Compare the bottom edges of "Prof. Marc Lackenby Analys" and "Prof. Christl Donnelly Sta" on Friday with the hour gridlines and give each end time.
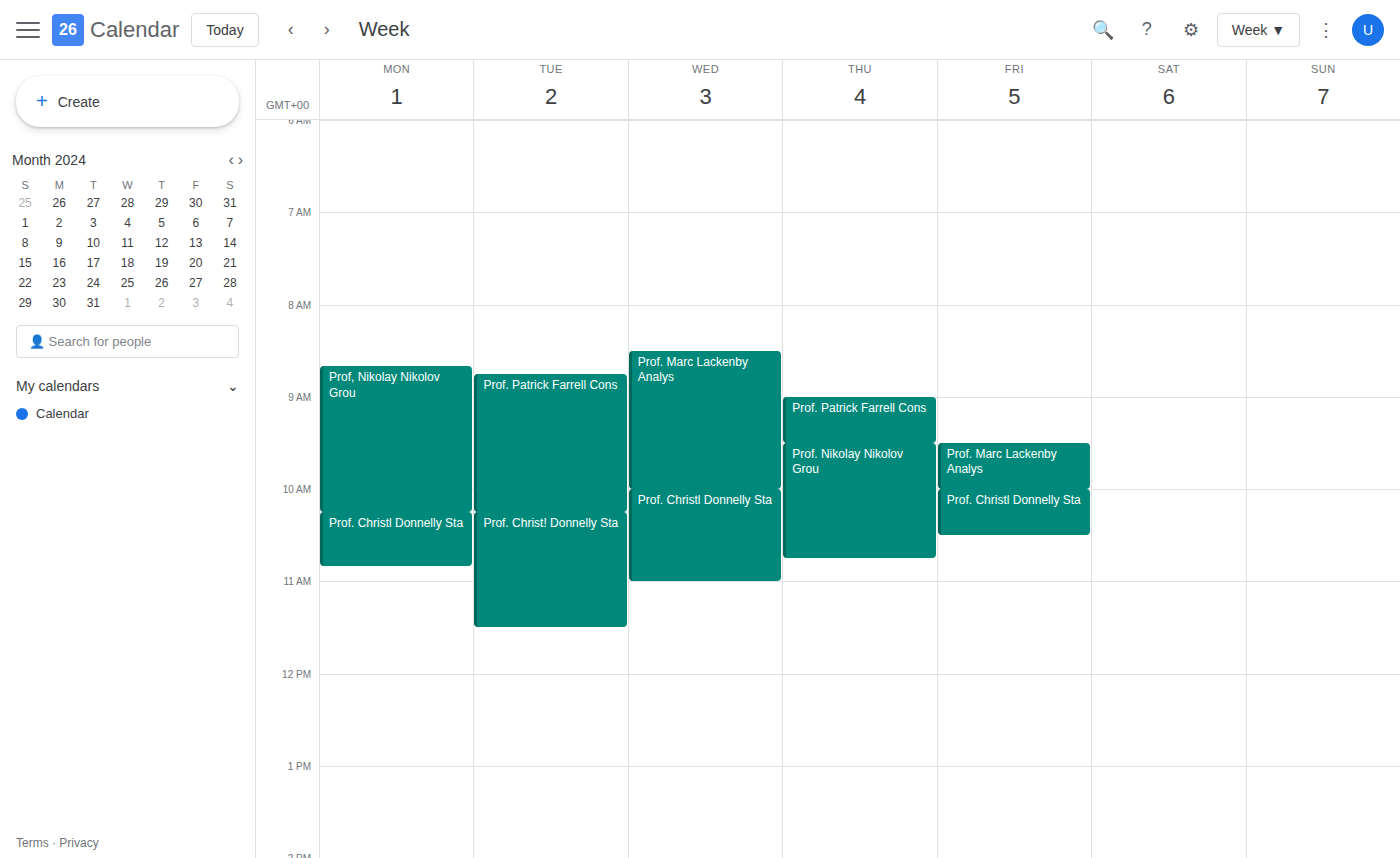
"Prof. Marc Lackenby Analys": 10:00 AM, exactly on the 10 AM line. "Prof. Christl Donnelly Sta": 10:30 AM, halfway between the 10 AM and 11 AM lines.